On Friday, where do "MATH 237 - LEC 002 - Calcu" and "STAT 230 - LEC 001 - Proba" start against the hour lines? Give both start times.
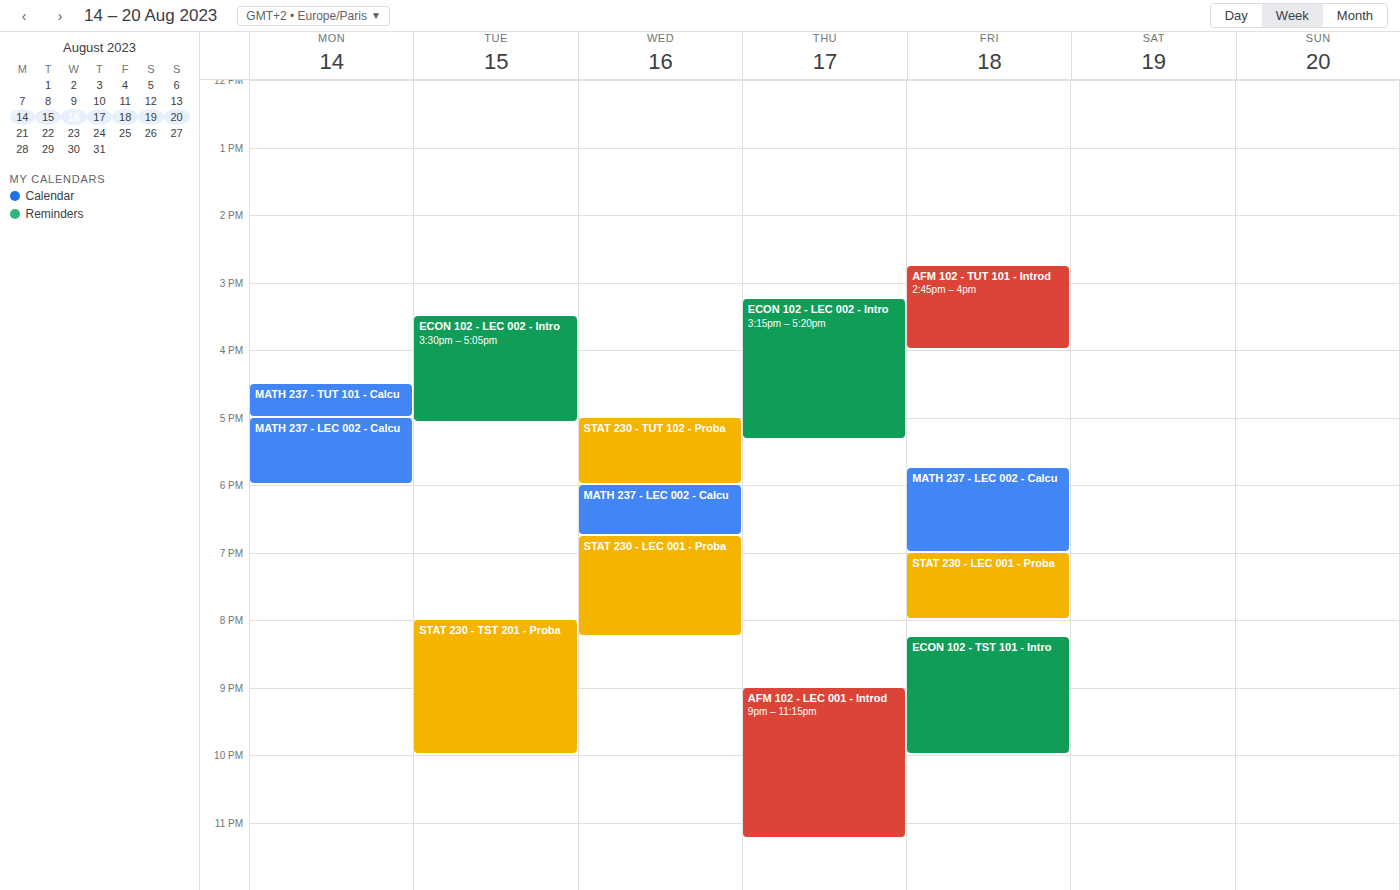
"MATH 237 - LEC 002 - Calcu": 5:45 PM, neither: three quarters of the way from the 5 PM line to the 6 PM line. "STAT 230 - LEC 001 - Proba": 7:00 PM, exactly on the 7 PM line.